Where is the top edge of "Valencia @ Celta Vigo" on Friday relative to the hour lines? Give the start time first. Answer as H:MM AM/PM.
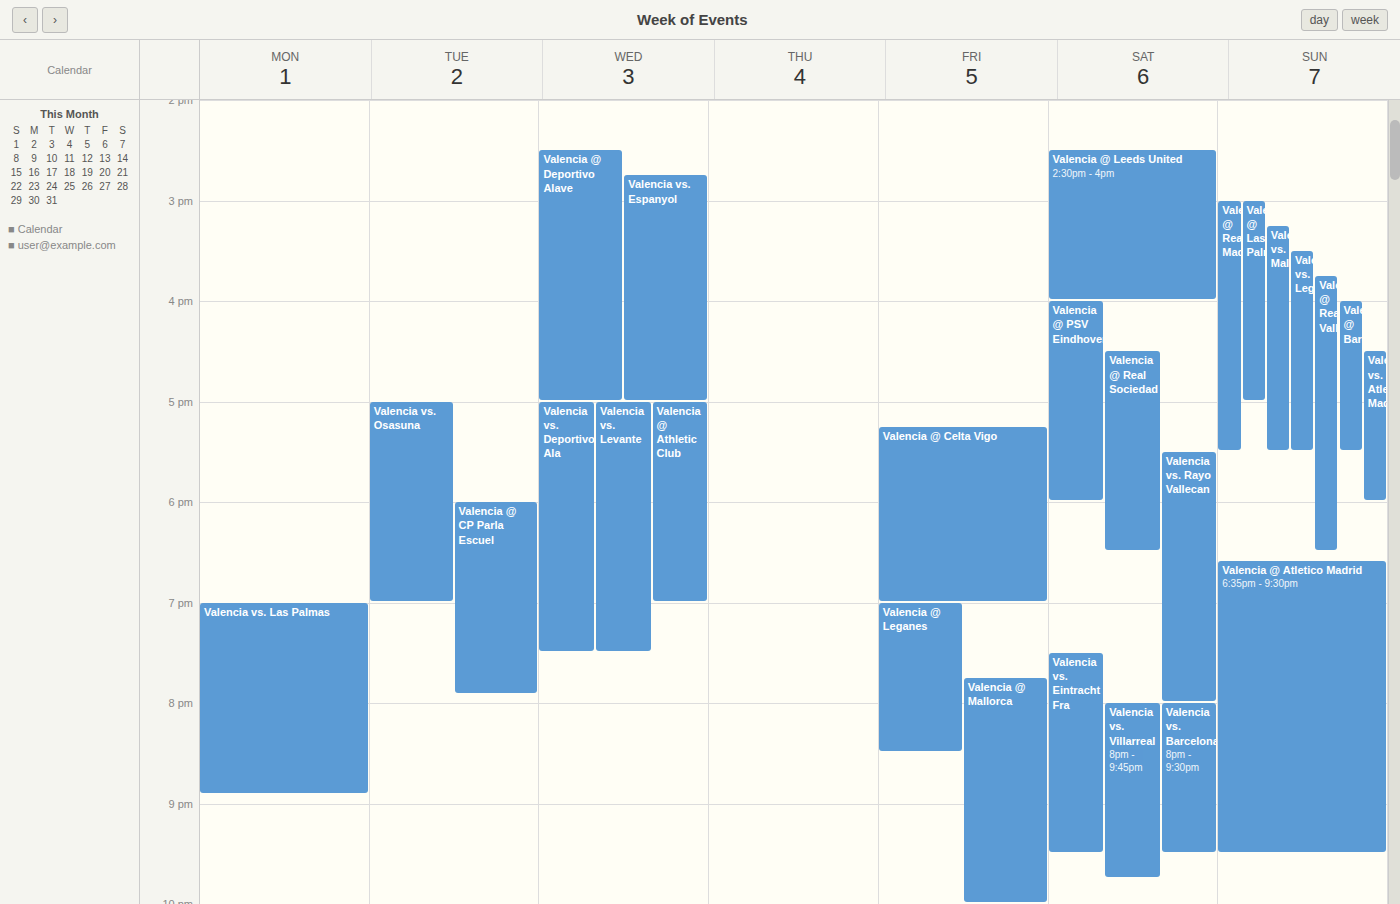
5:15 PM -- neither: a quarter of the way from the 5 PM line to the 6 PM line.